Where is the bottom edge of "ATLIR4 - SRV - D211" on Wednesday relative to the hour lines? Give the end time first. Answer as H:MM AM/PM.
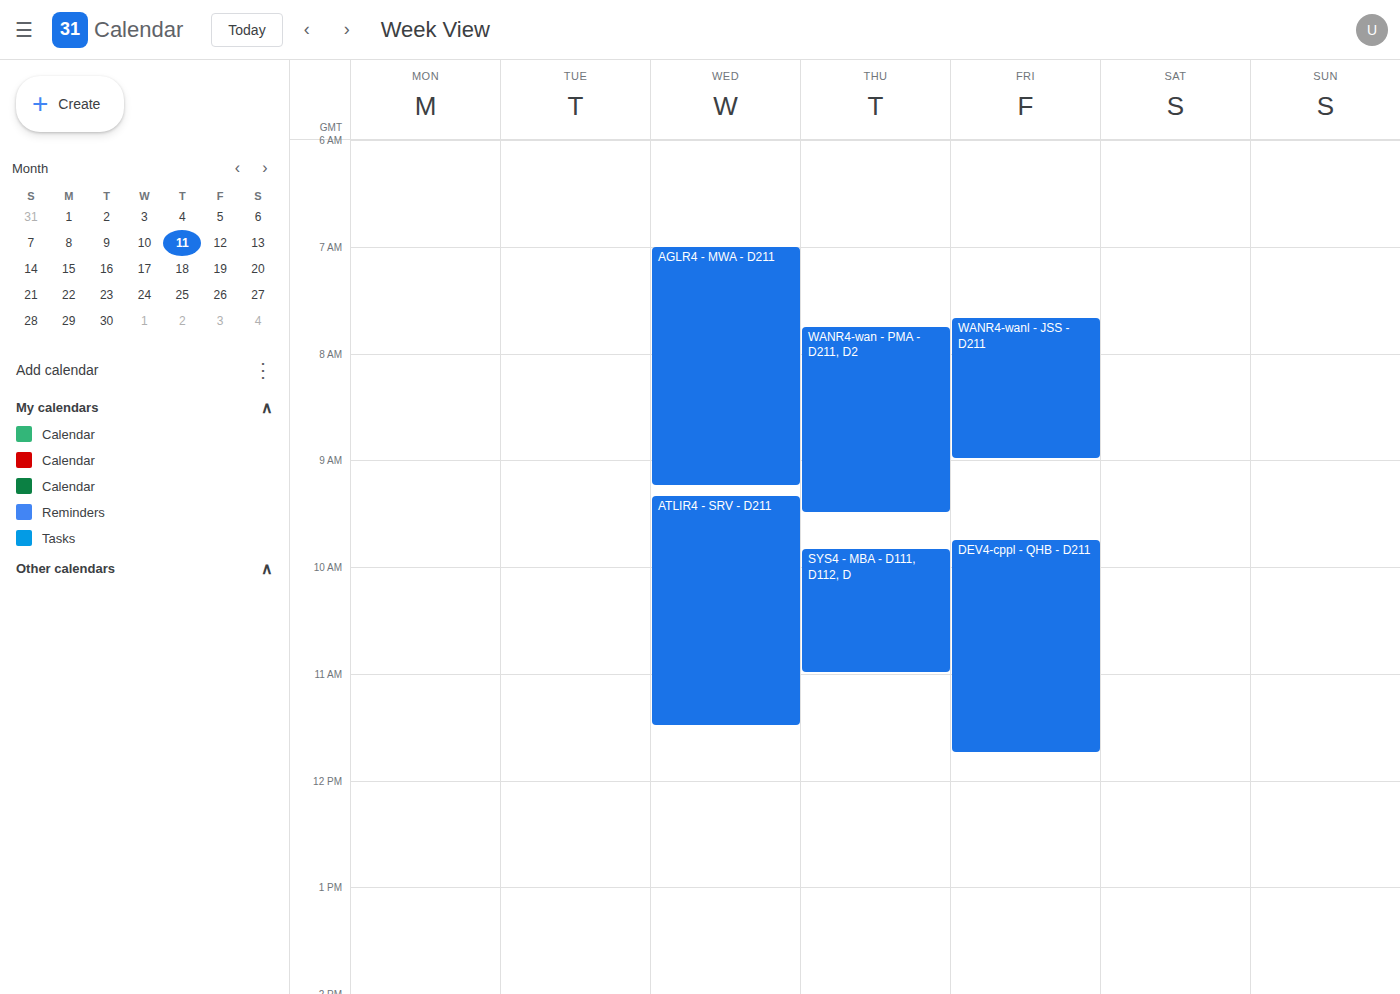
11:30 AM -- halfway between the 11 AM and 12 PM lines.